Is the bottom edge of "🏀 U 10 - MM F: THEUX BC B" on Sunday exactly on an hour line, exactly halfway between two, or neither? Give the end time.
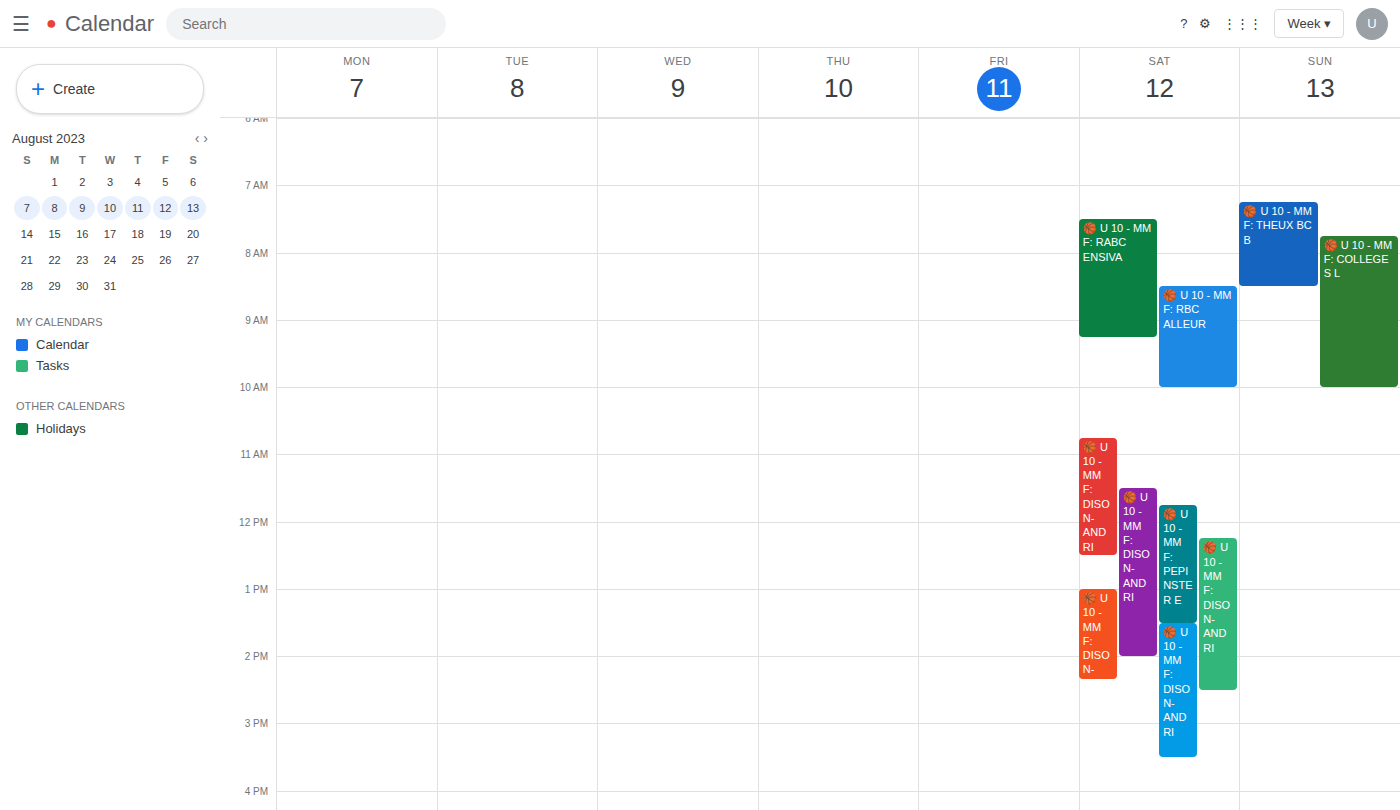
8:30 AM -- halfway between the 8 AM and 9 AM lines.